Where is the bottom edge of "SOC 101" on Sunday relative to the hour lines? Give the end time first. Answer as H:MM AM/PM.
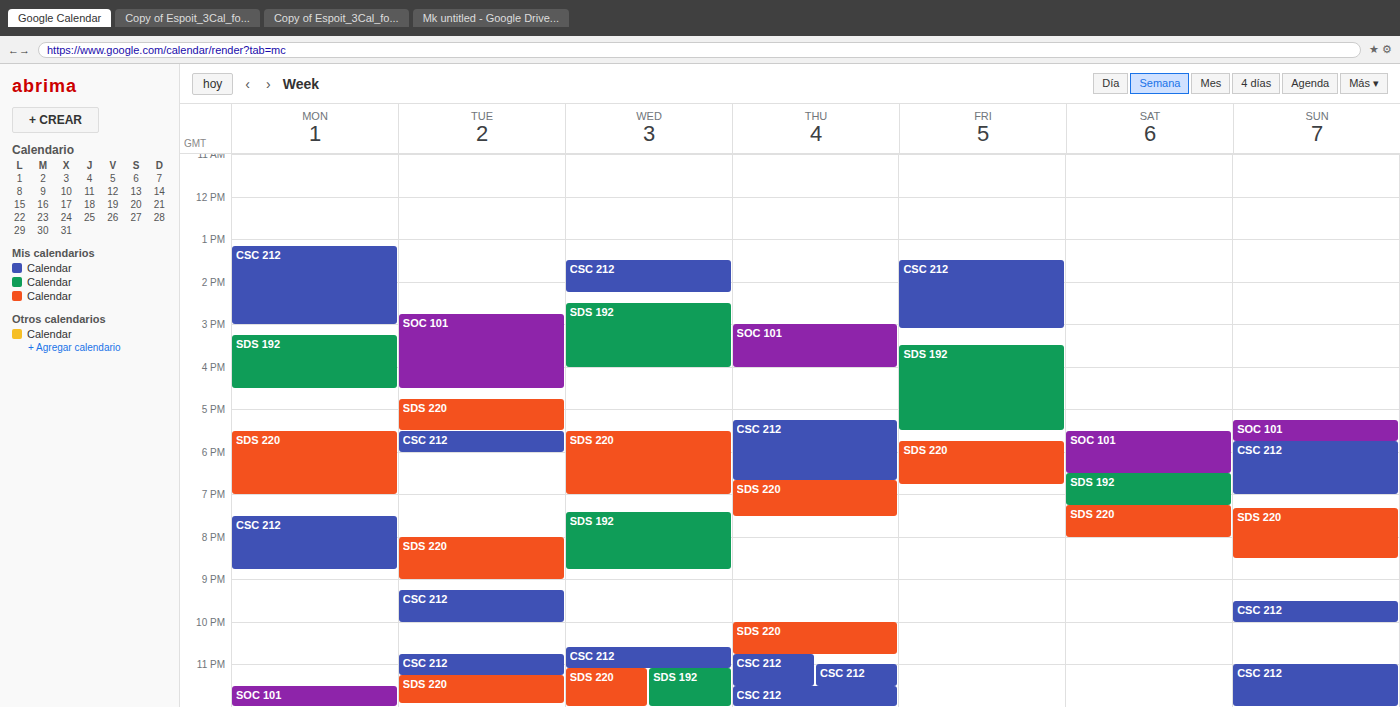
5:45 PM -- neither: three quarters of the way from the 5 PM line to the 6 PM line.